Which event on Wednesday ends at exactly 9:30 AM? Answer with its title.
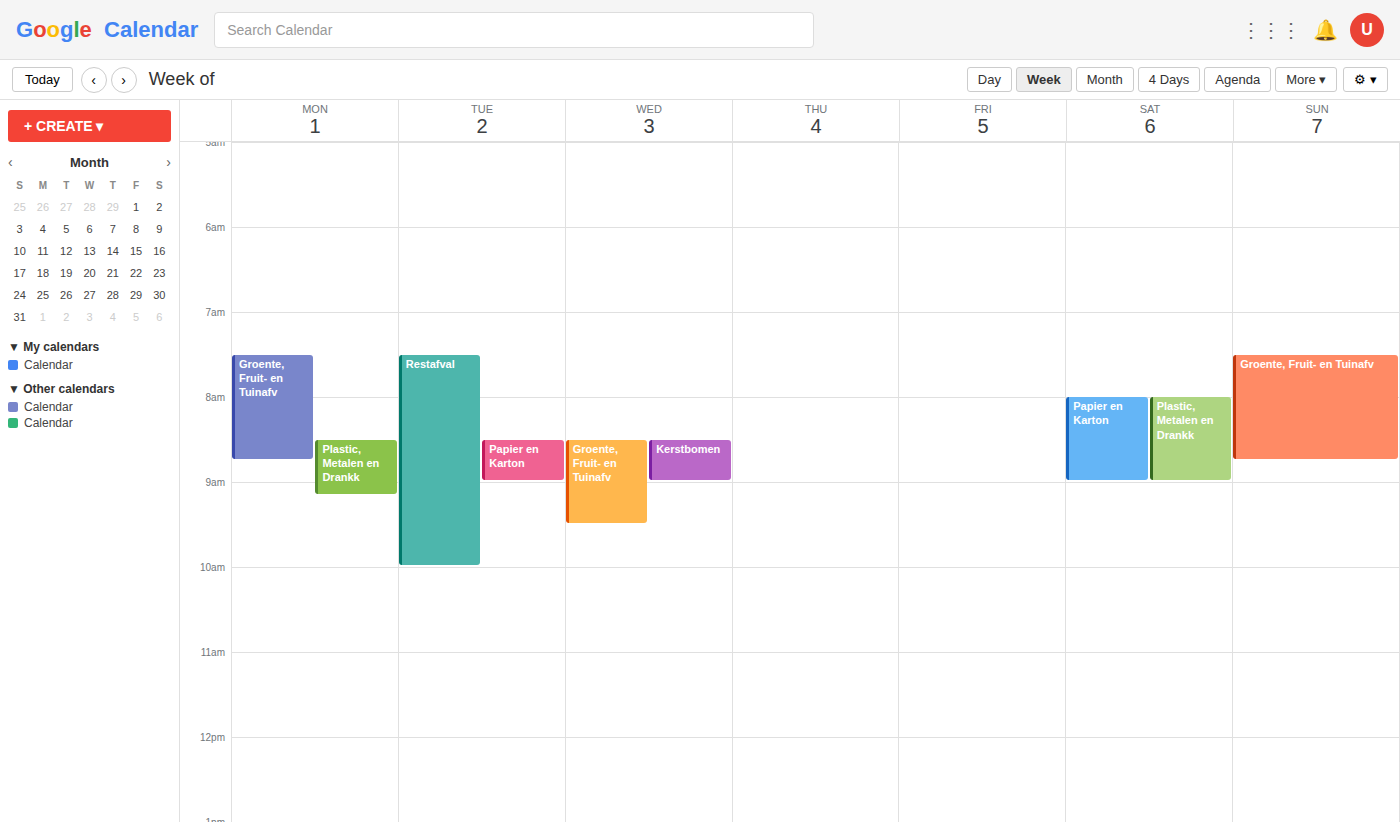
"Groente, Fruit- en Tuinafv"